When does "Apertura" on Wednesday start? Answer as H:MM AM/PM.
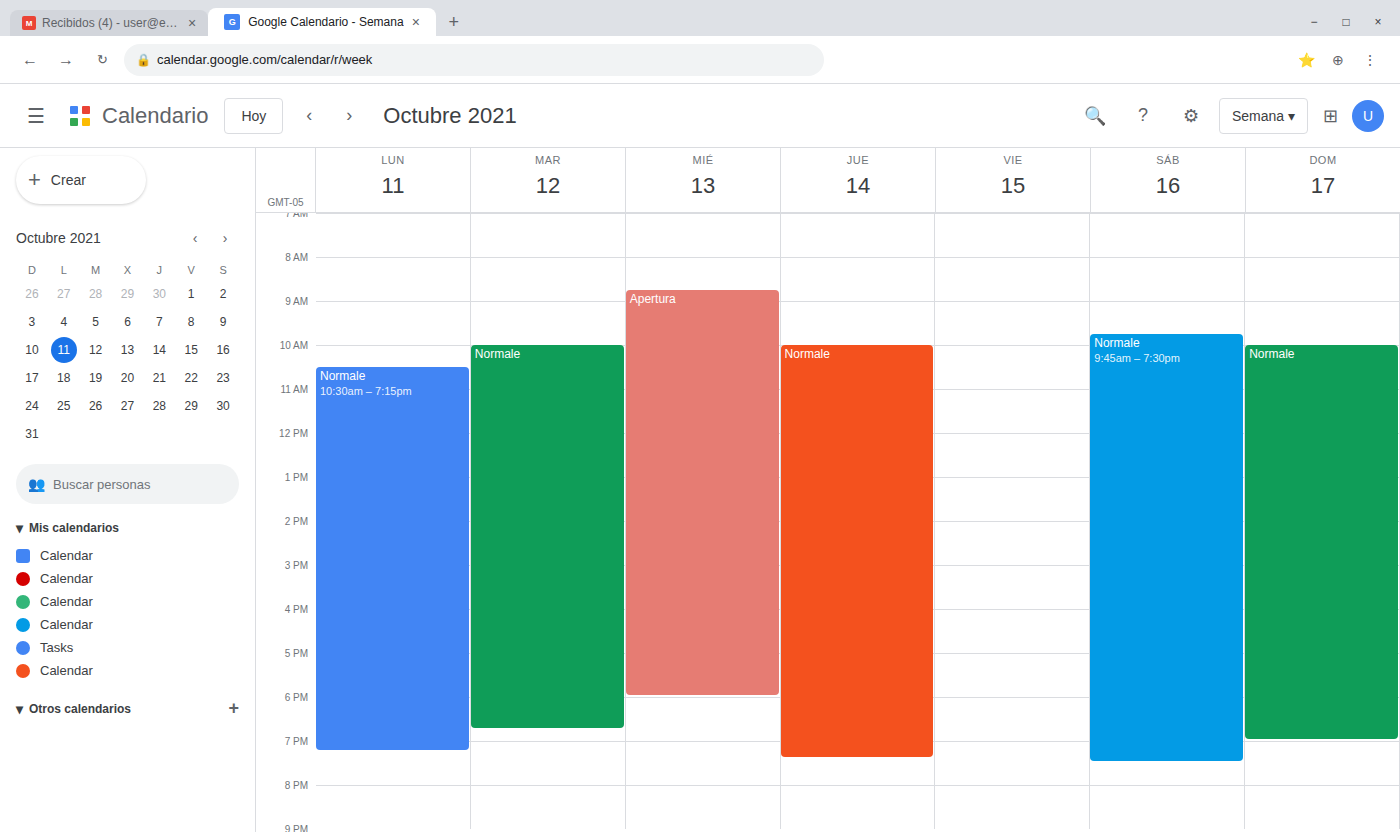
8:45 AM